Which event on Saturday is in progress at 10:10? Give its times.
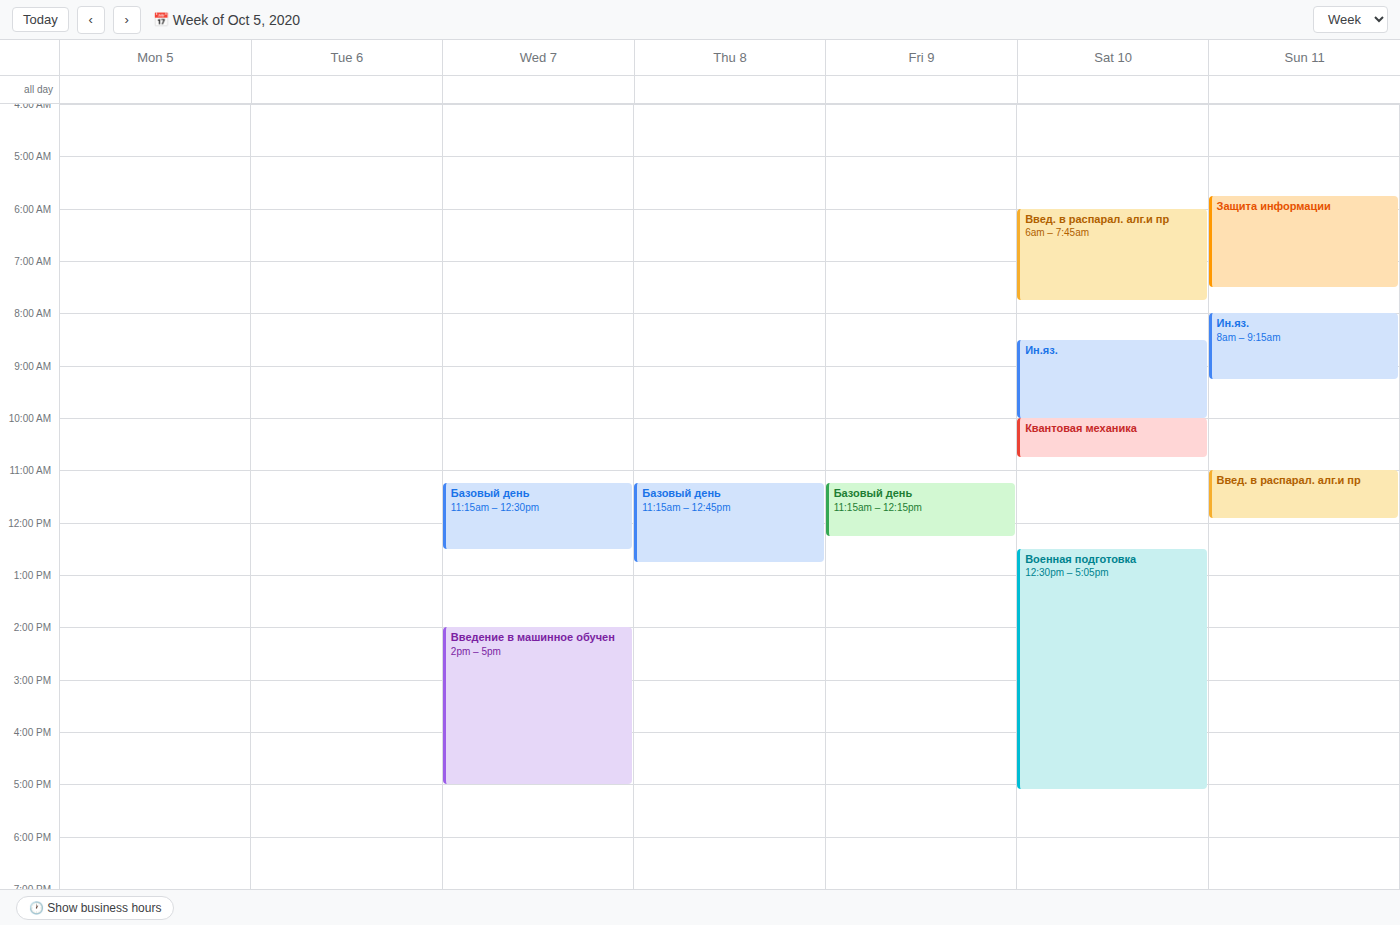
"Квантовая механика", 10:00 to 10:45